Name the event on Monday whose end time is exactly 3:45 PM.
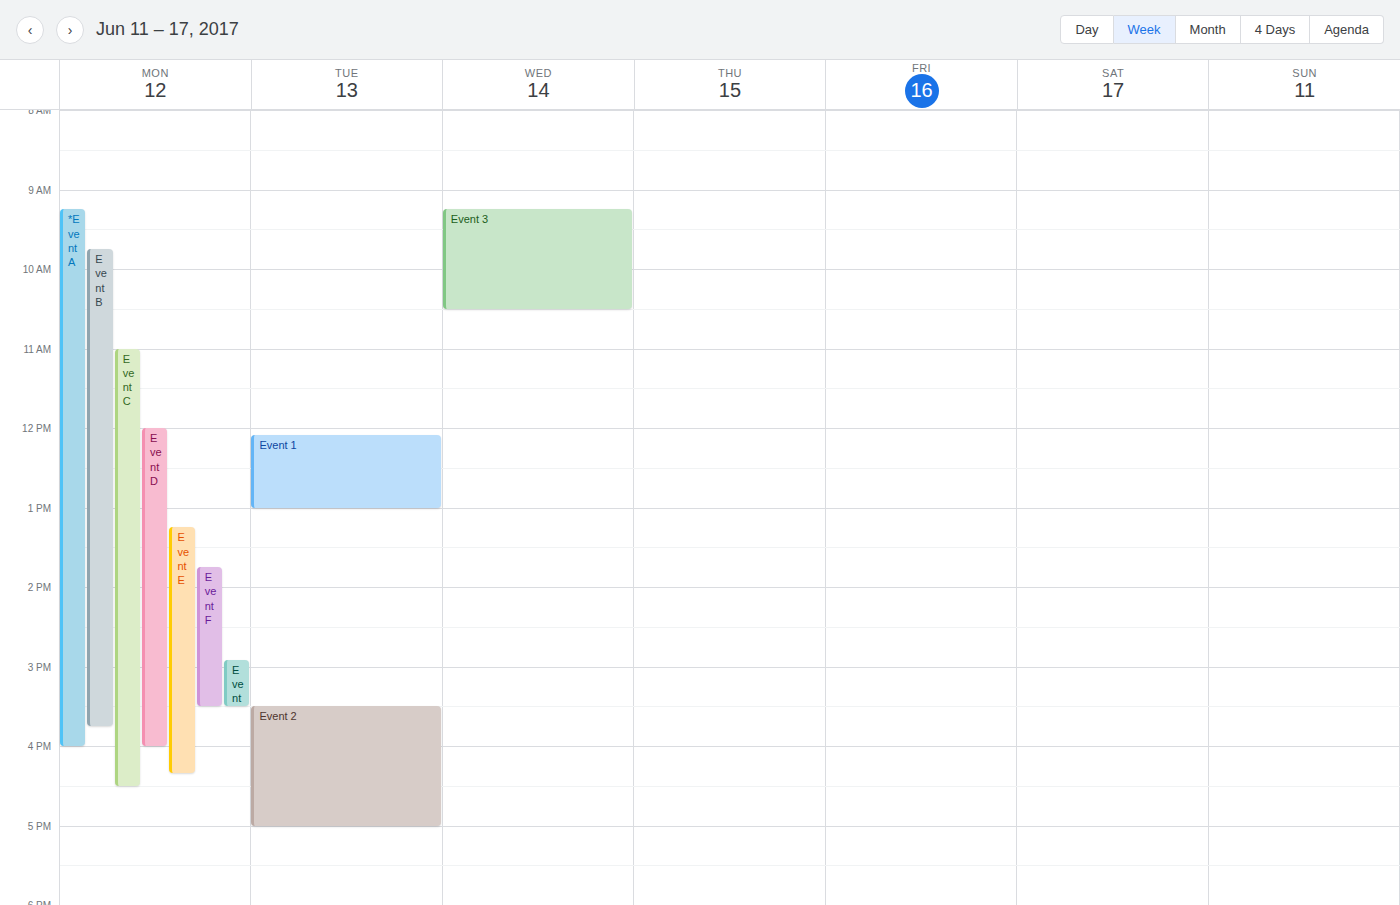
"Event B"